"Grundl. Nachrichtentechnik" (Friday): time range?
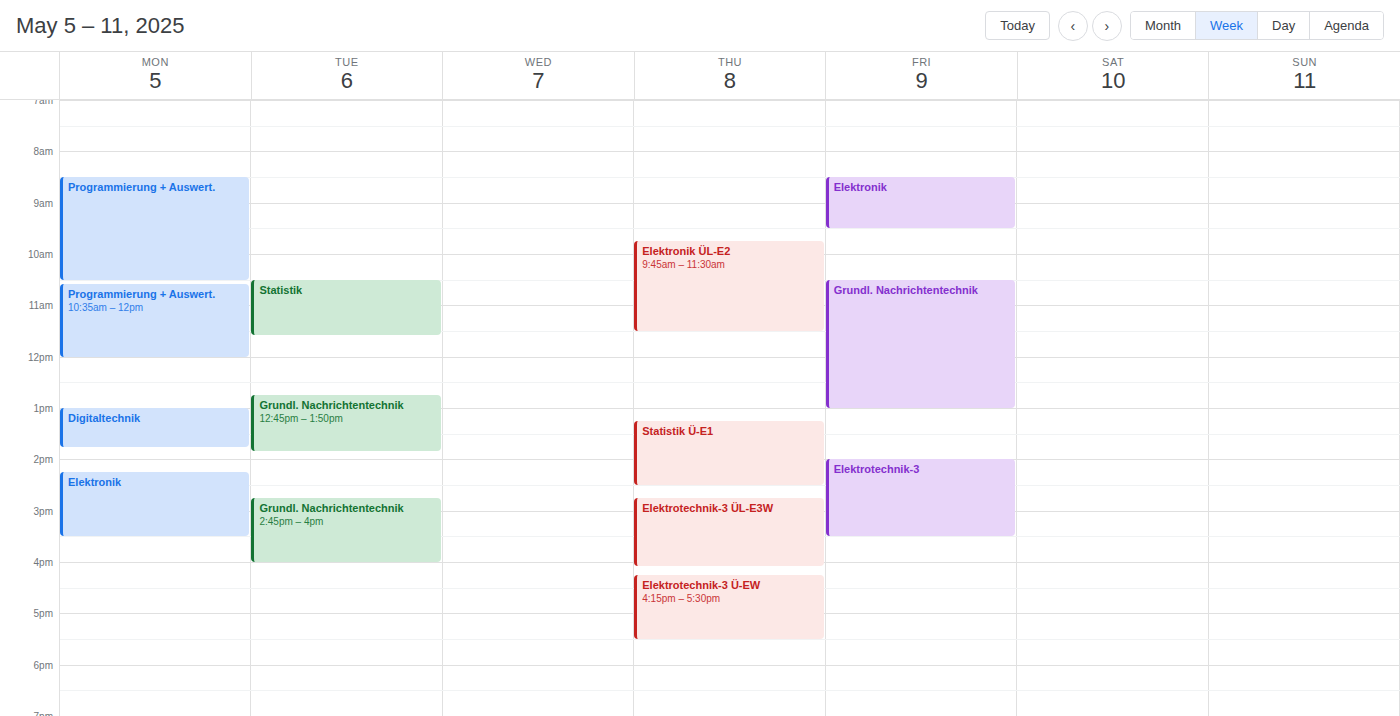
10:30 AM to 1:00 PM